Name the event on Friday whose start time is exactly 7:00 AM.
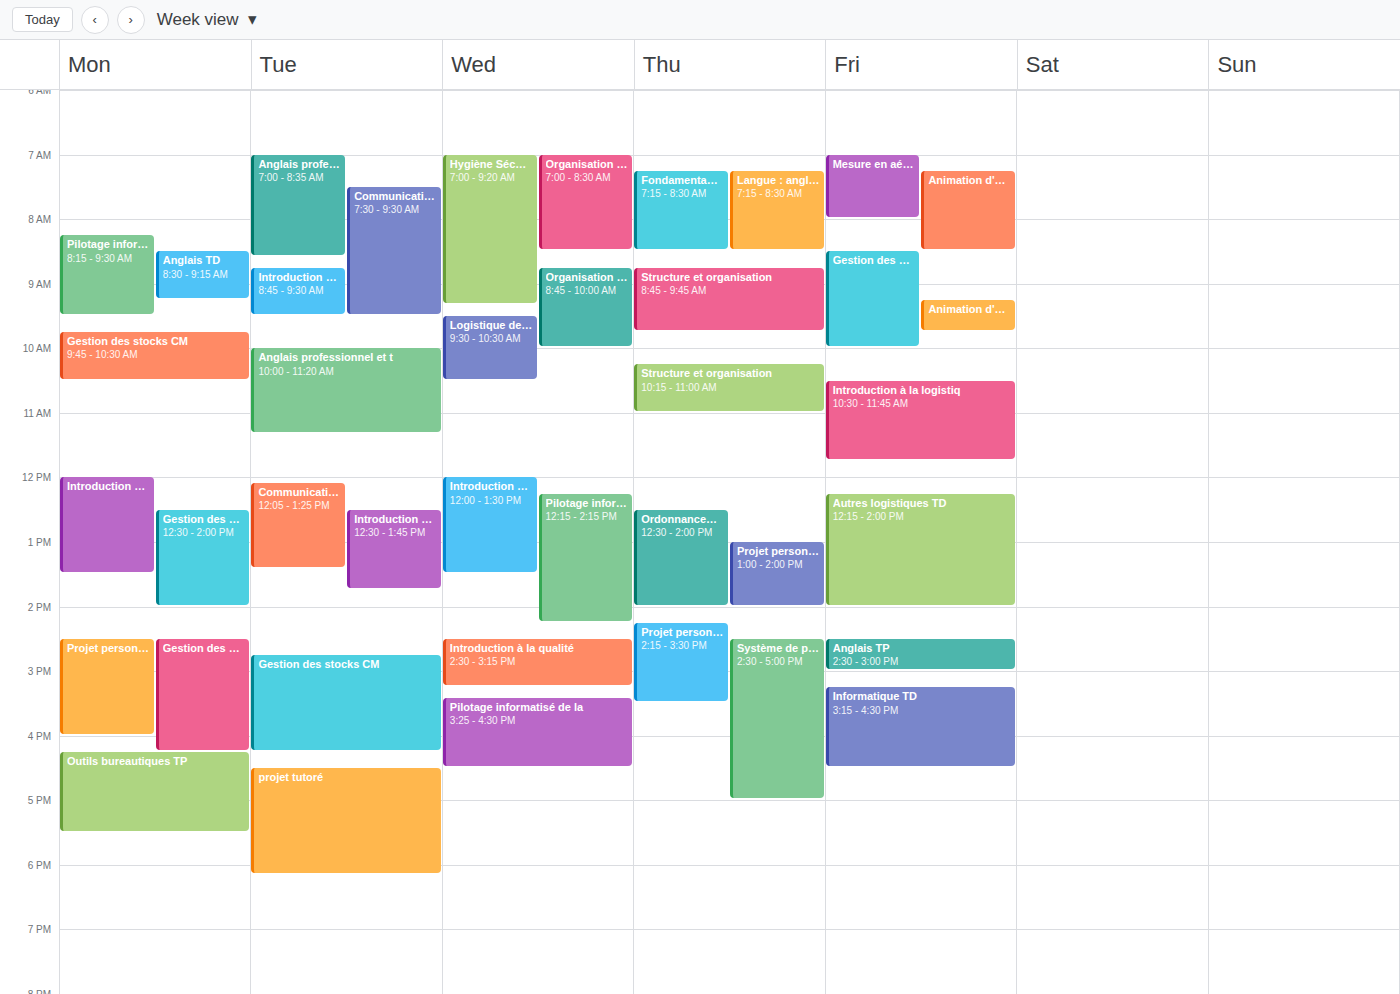
"Mesure en aéronautique CM"